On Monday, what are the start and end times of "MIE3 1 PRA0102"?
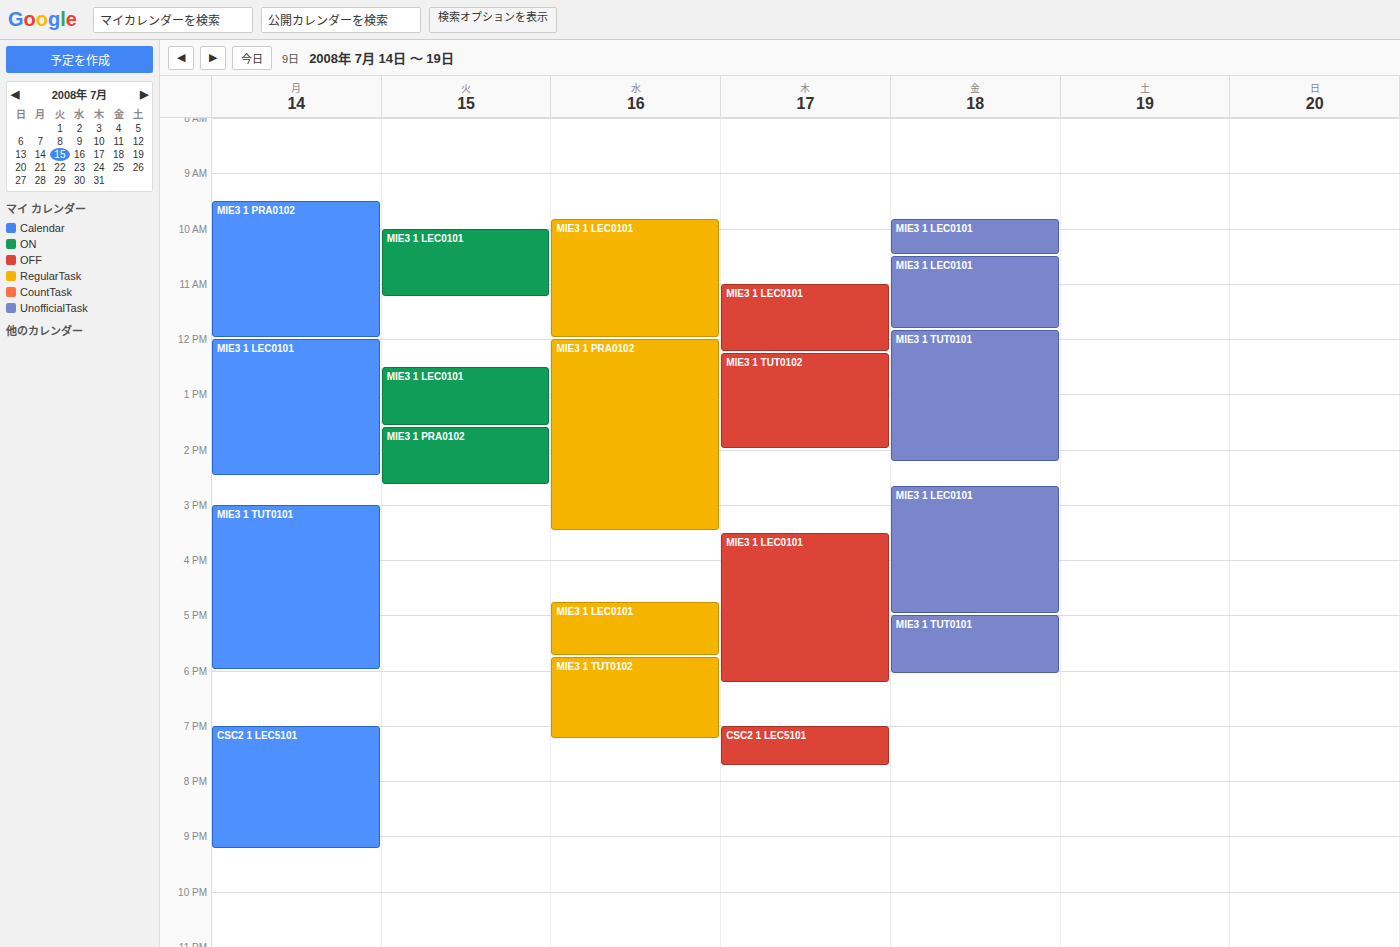
09:30 to 12:00